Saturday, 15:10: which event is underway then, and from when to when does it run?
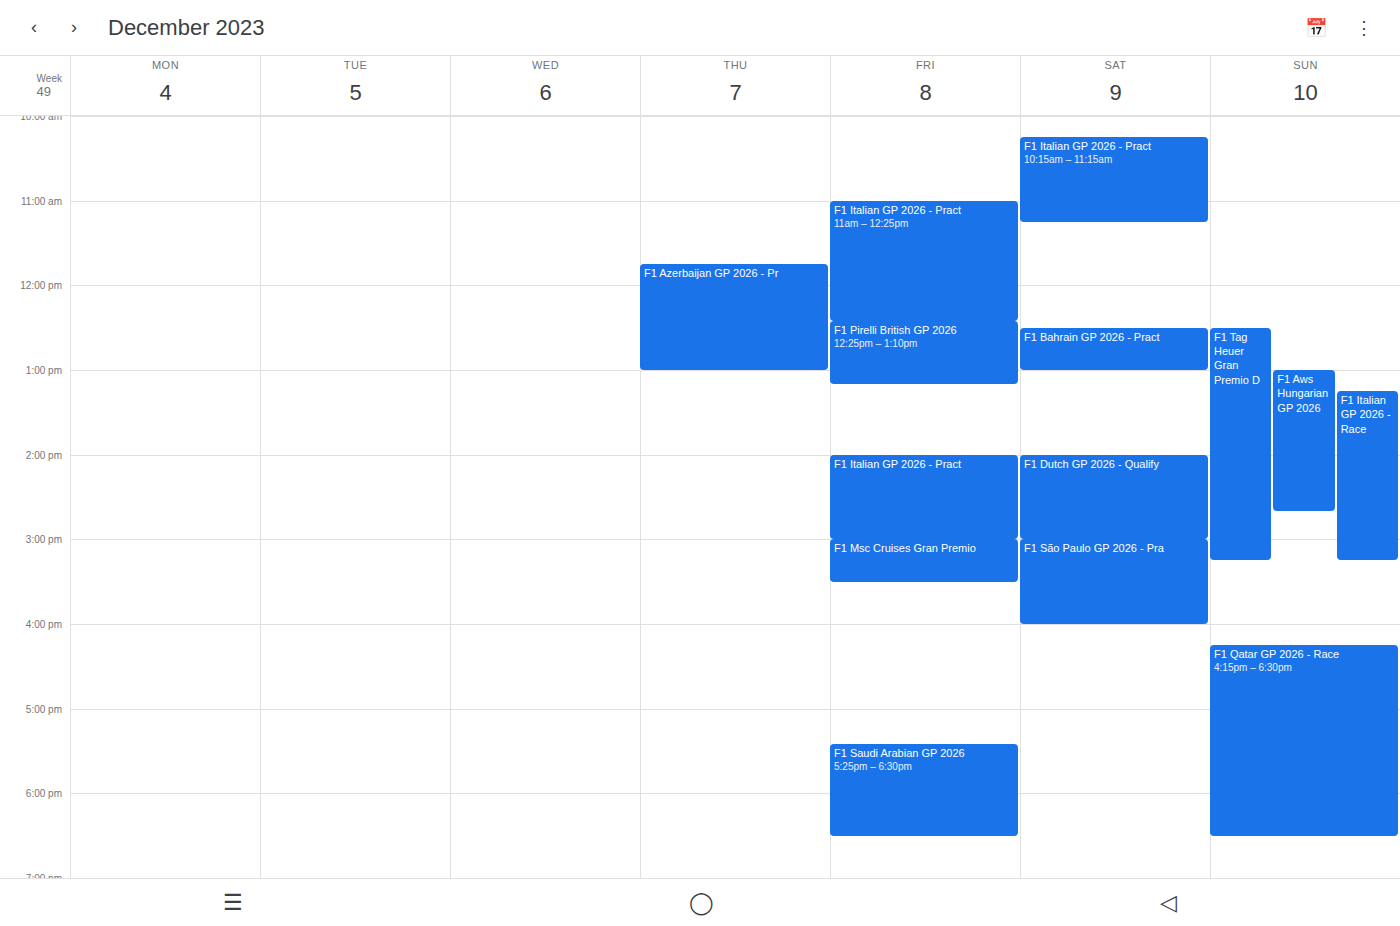
"F1 São Paulo GP 2026 - Pra", 15:00 to 16:00